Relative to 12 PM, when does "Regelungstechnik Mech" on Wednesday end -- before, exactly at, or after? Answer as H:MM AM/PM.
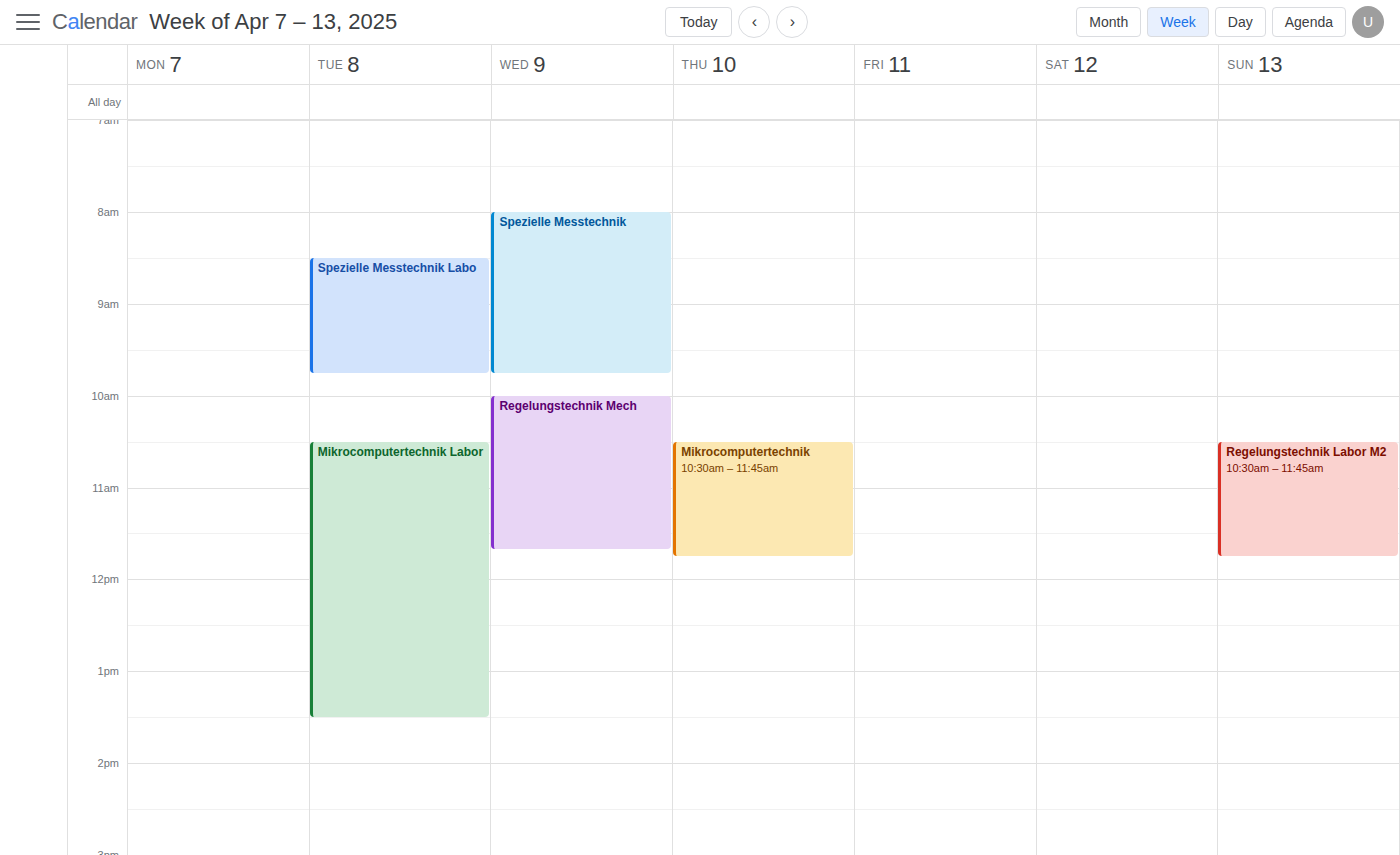
11:40 AM -- before 12 PM, 20 minutes above the 12 PM line.